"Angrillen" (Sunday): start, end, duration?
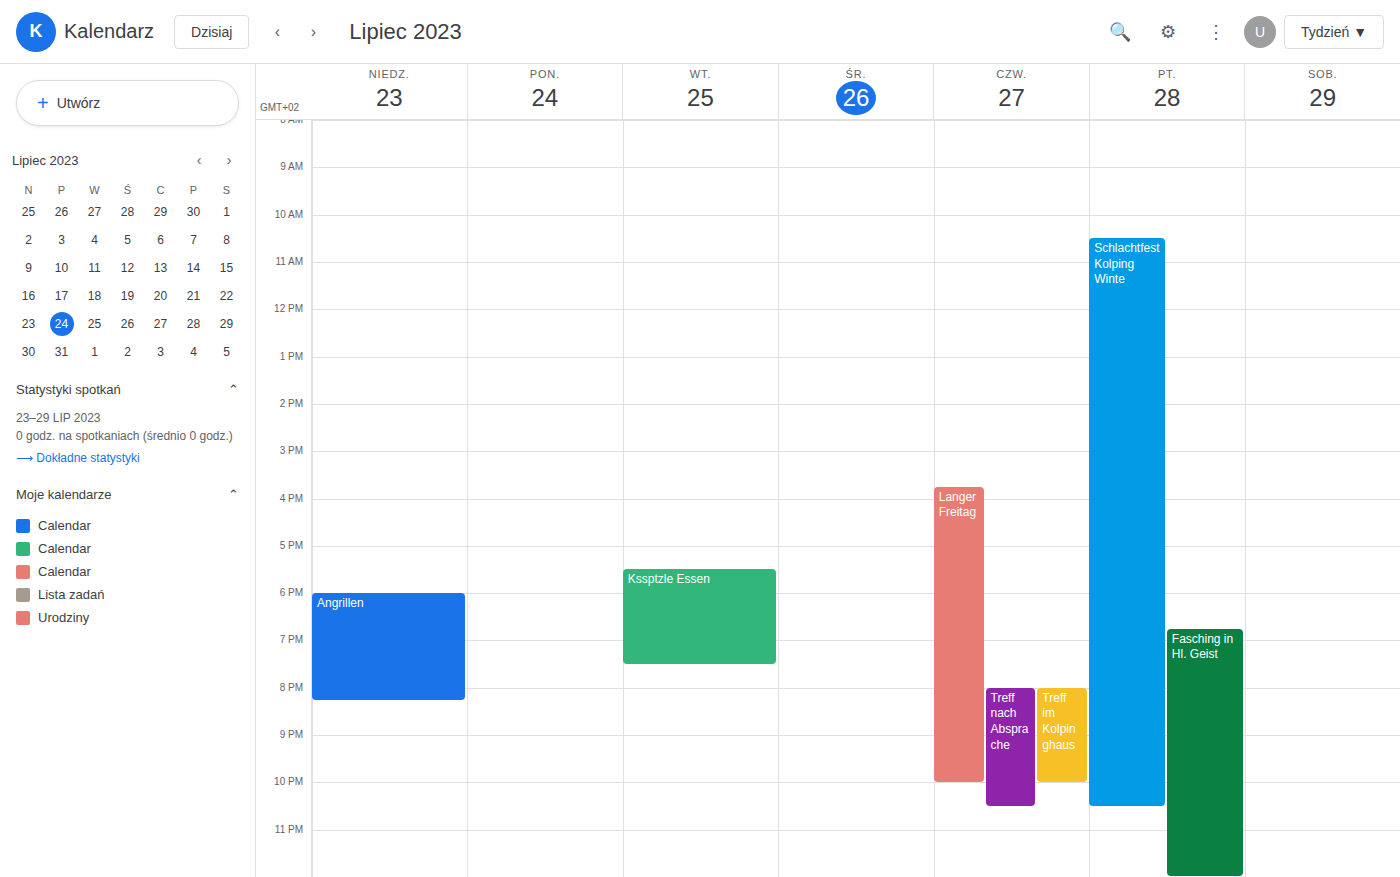
6:00 PM to 8:15 PM, 2 hours 15 minutes